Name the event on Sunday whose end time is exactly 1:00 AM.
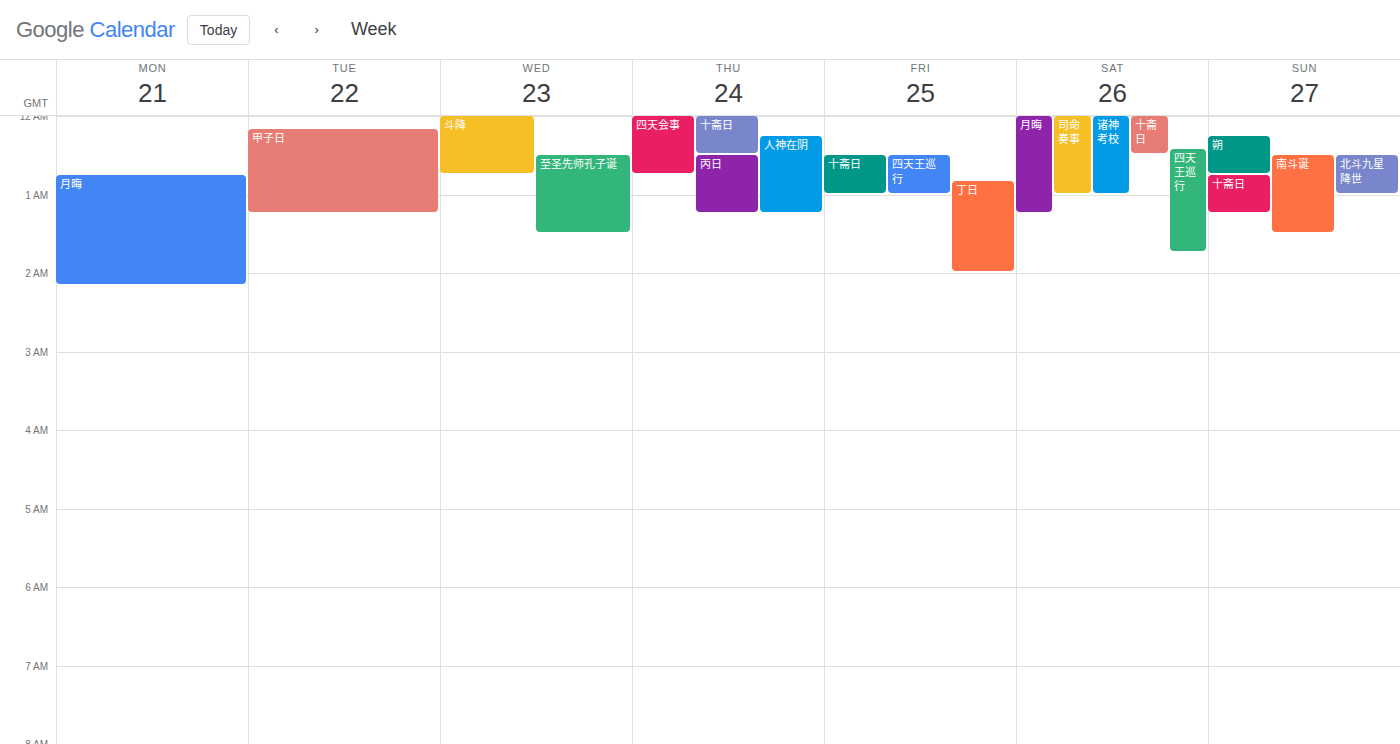
"北斗九星降世"